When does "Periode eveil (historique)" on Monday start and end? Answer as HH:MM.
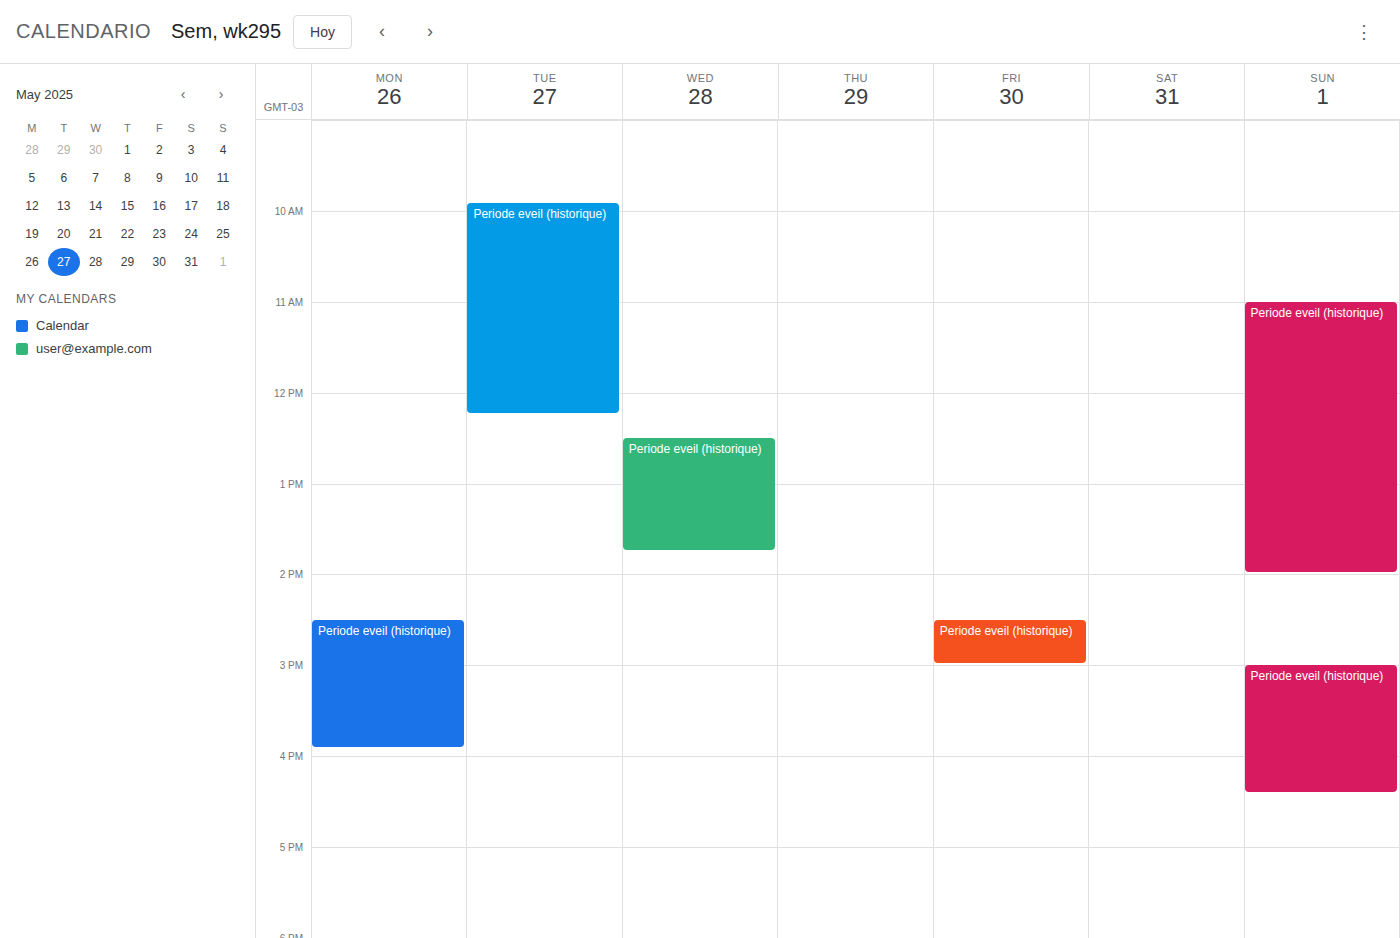
14:30 to 15:55